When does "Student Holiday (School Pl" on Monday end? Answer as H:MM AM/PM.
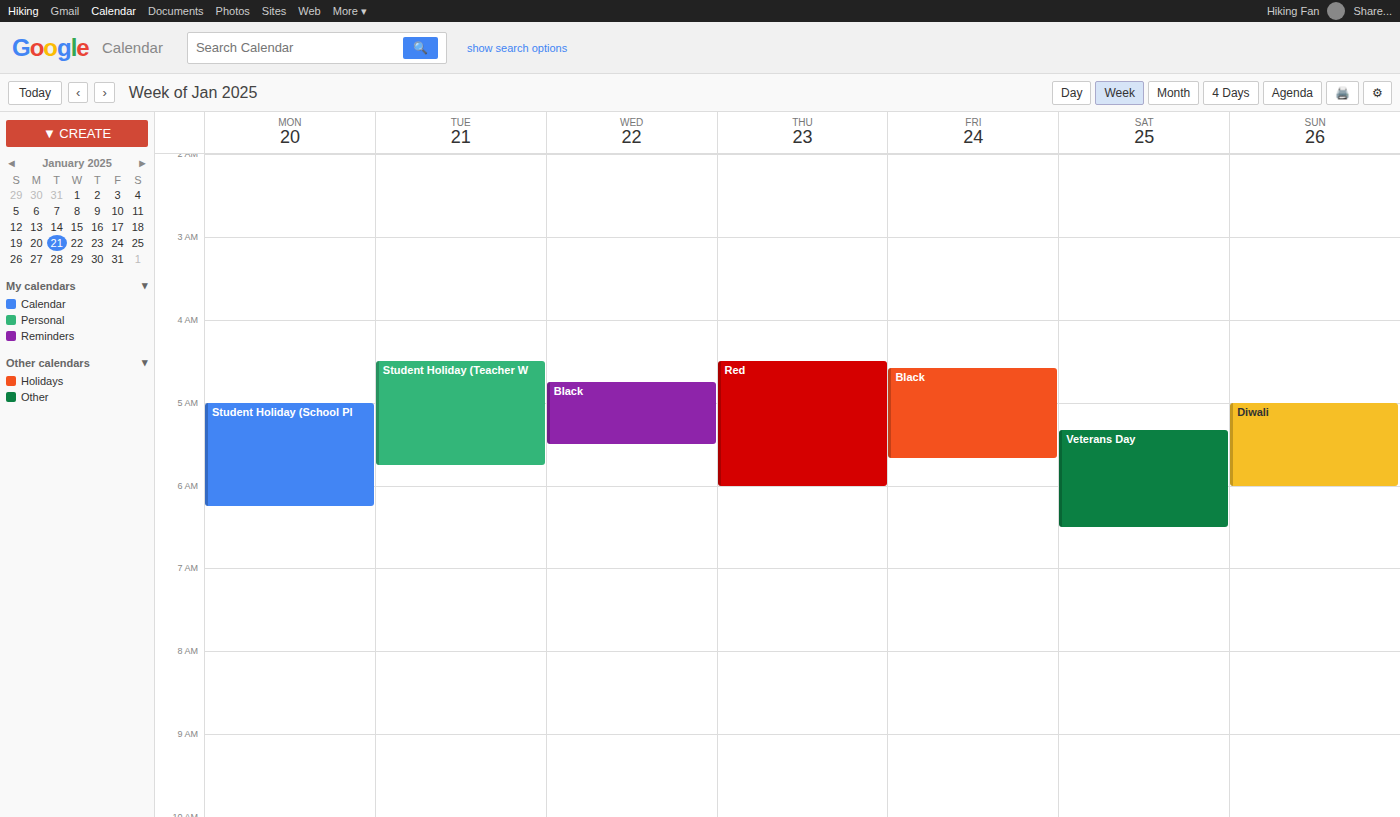
6:15 AM